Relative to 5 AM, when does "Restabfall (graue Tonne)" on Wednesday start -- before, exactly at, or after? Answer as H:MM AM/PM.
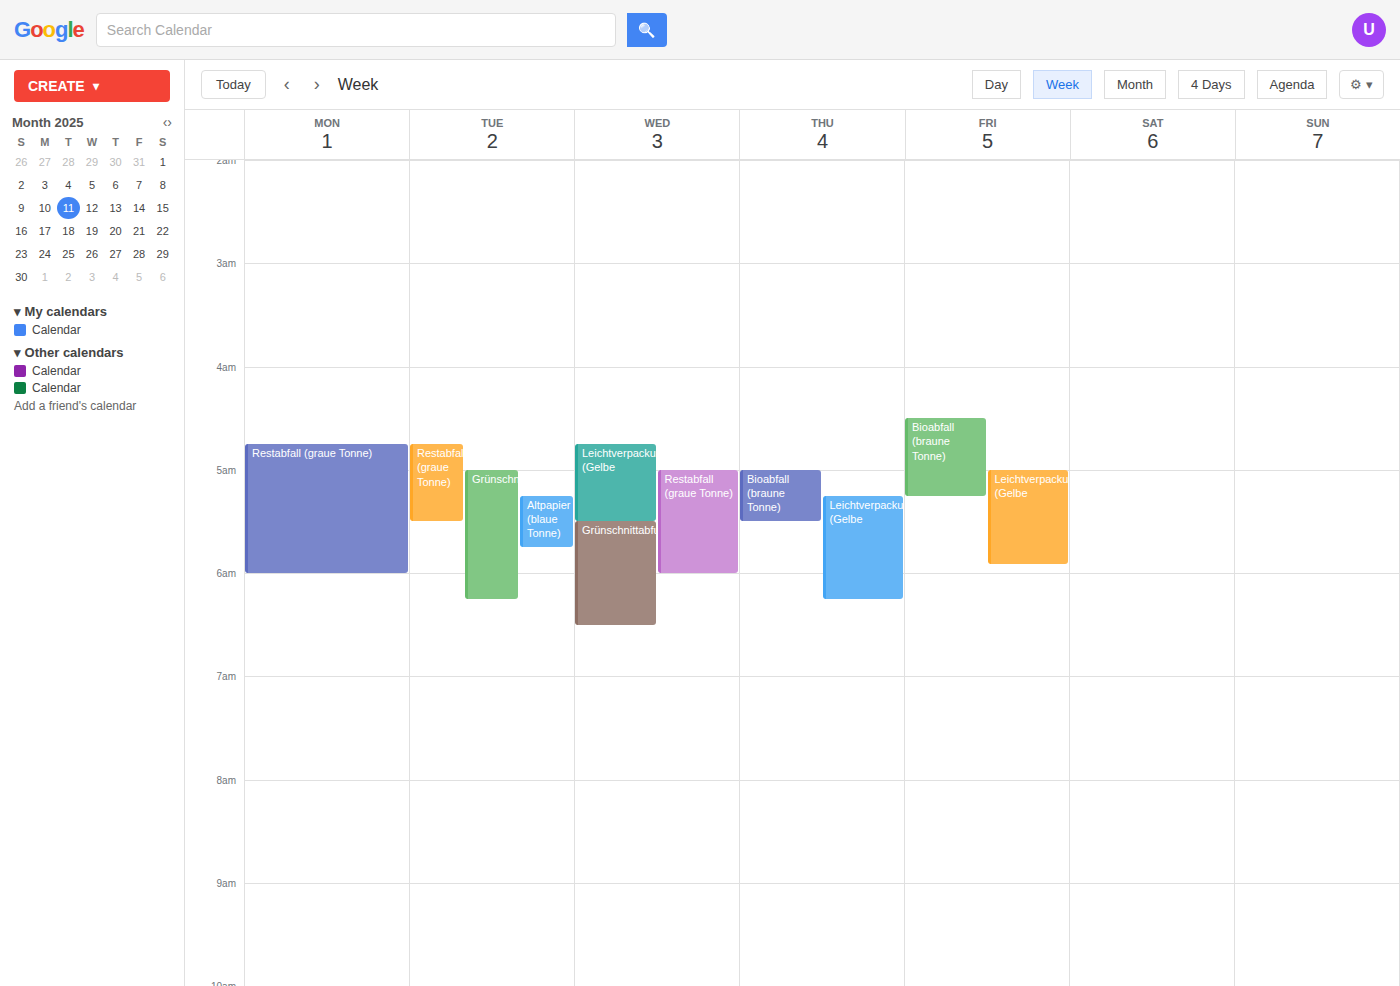
5:00 AM -- exactly at 5 AM, on the 5 AM line.